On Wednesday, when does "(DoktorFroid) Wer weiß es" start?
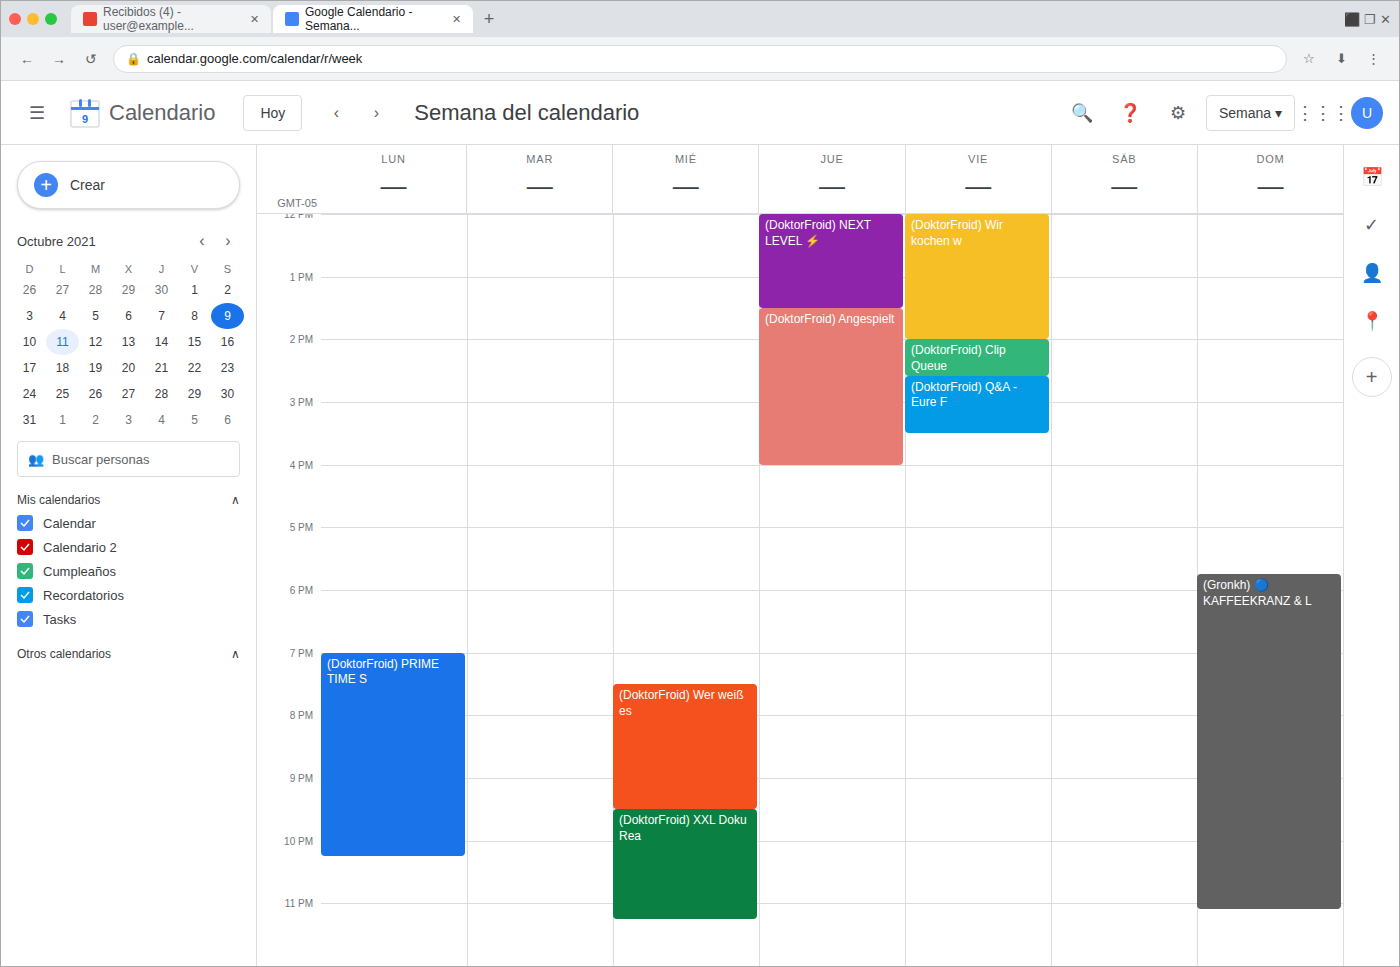
7:30 PM